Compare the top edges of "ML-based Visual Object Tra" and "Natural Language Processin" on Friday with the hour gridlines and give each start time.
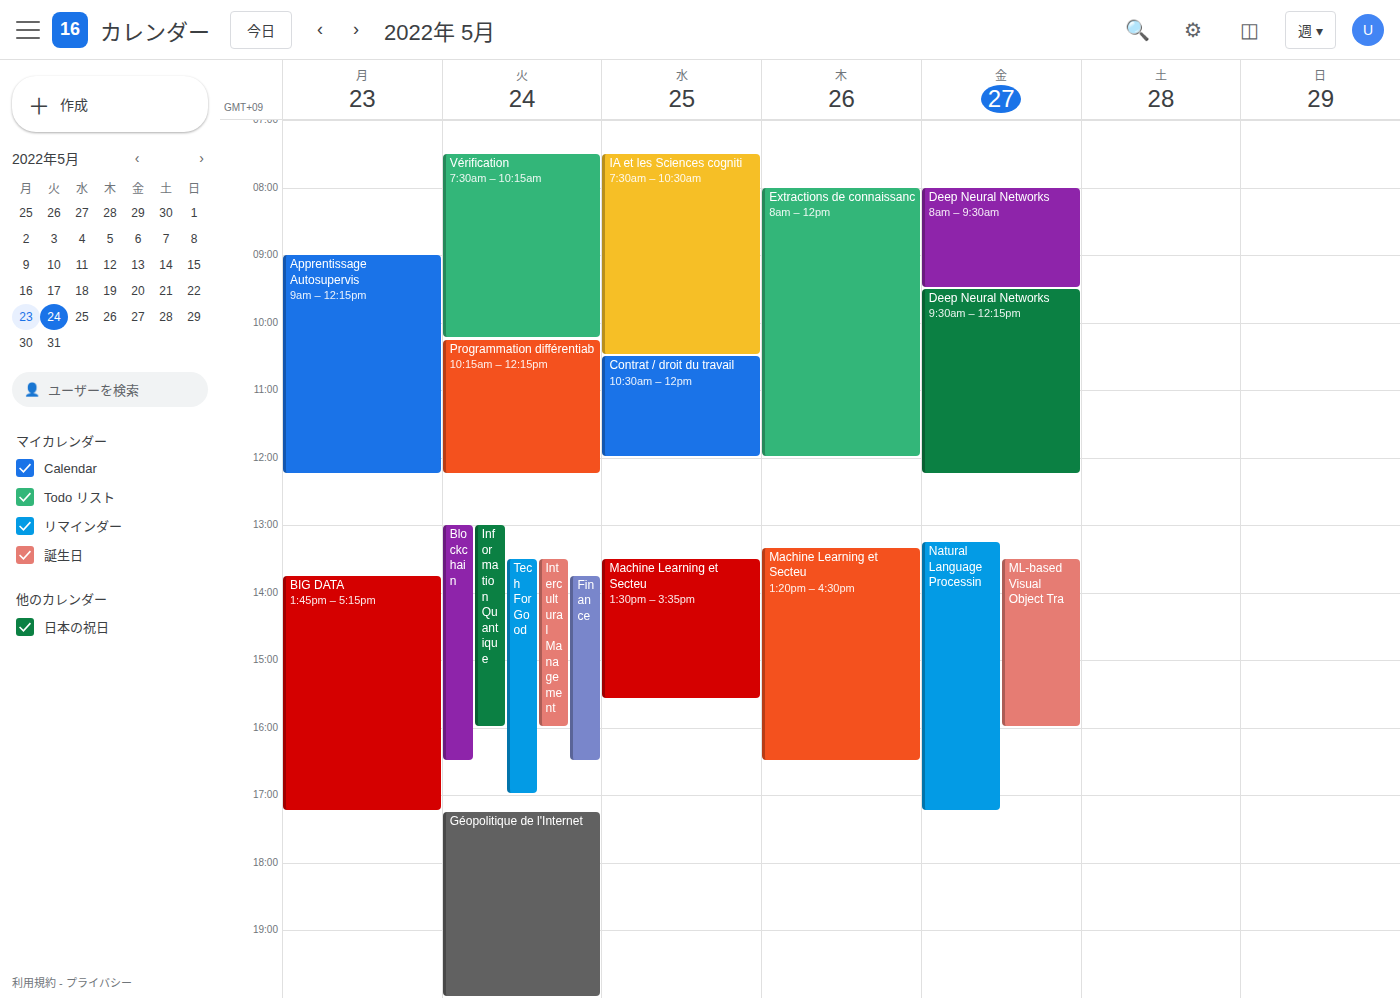
"ML-based Visual Object Tra": 1:30 PM, halfway between the 1 PM and 2 PM lines. "Natural Language Processin": 1:15 PM, neither: a quarter of the way from the 1 PM line to the 2 PM line.